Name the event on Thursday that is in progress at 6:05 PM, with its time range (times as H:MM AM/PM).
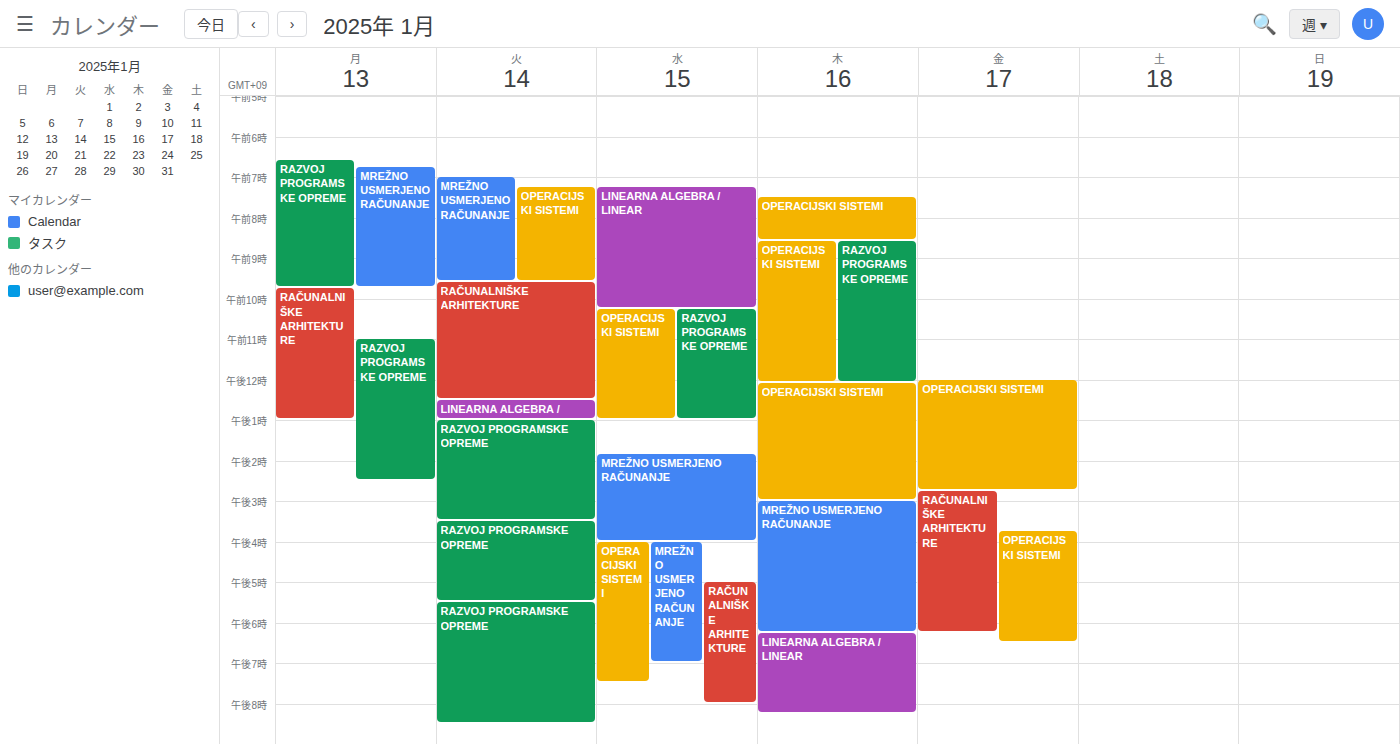
"MREŽNO USMERJENO RAČUNANJE", 3:00 PM to 6:15 PM